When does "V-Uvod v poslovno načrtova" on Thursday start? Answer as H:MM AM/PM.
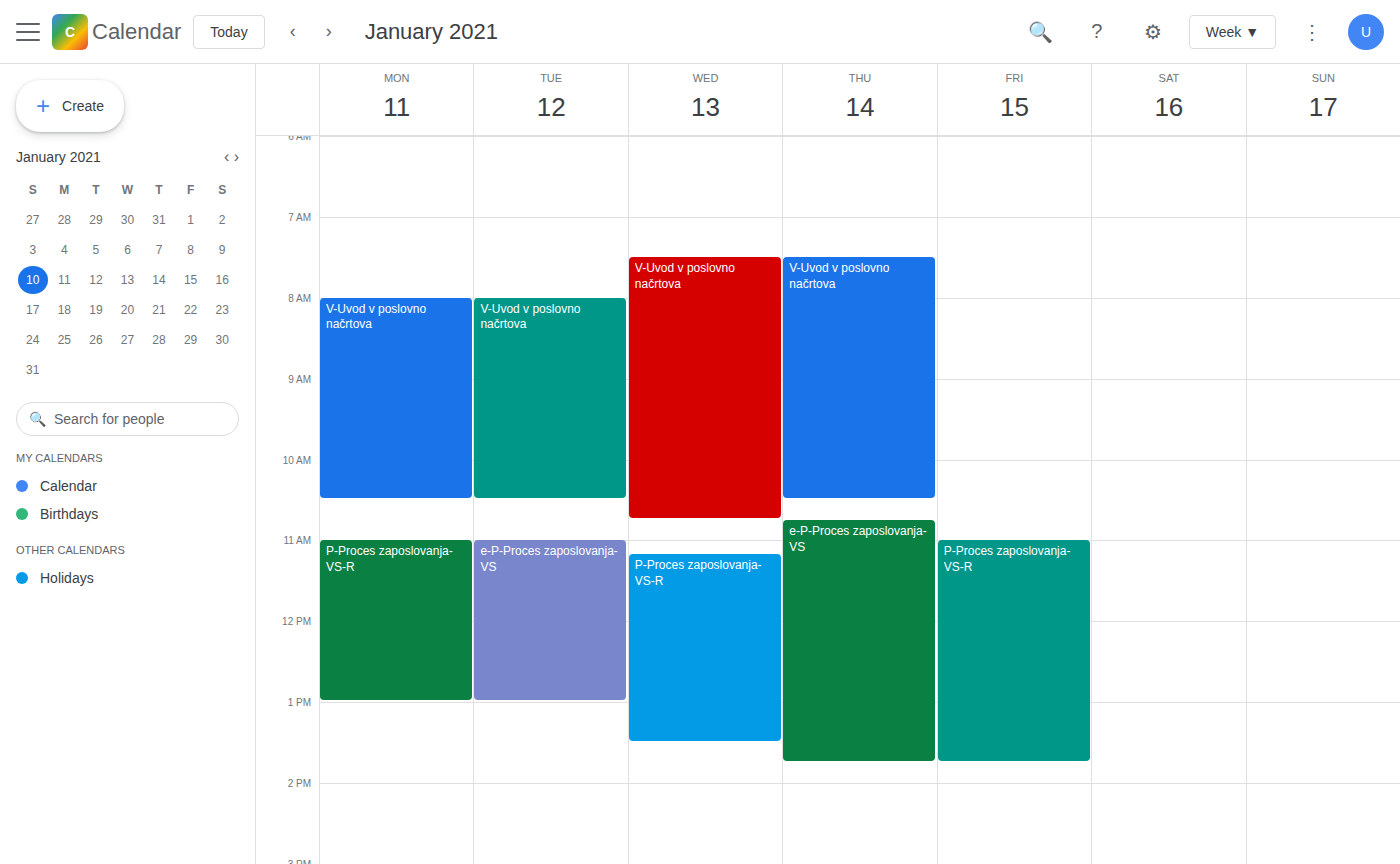
7:30 AM